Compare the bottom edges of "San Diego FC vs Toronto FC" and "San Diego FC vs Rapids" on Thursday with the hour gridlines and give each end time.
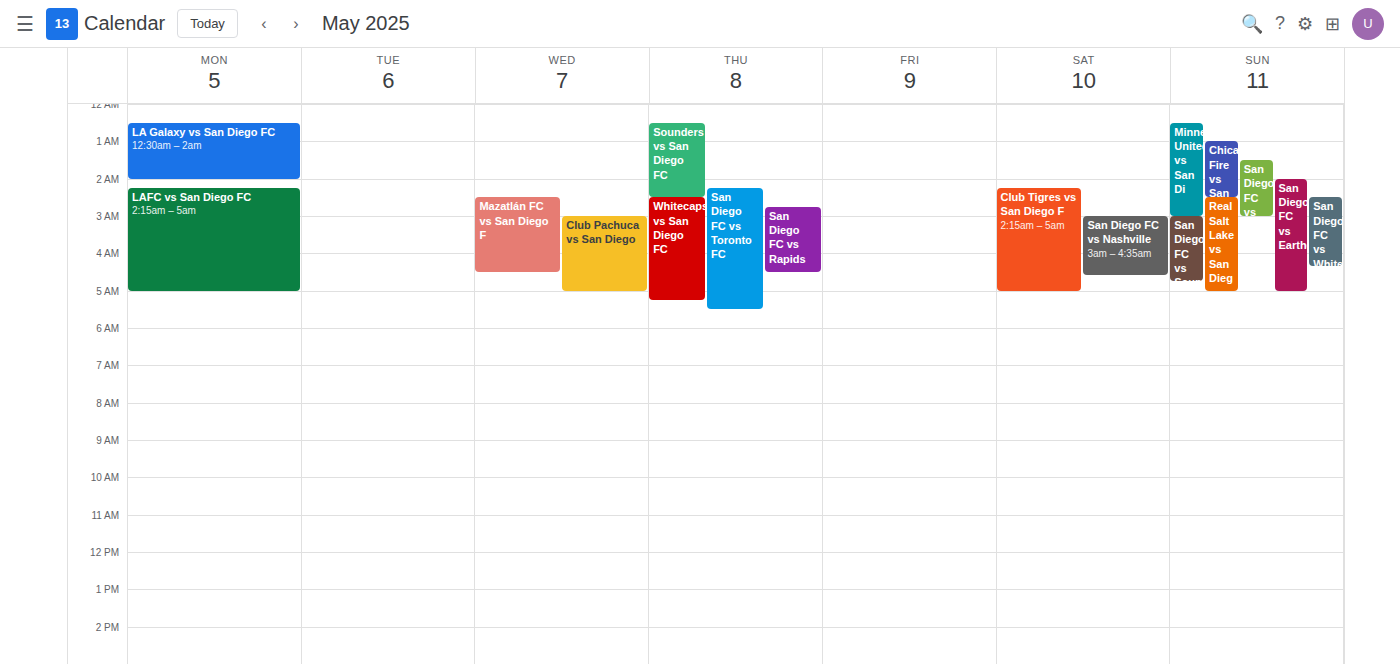
"San Diego FC vs Toronto FC": 5:30 AM, halfway between the 5 AM and 6 AM lines. "San Diego FC vs Rapids": 4:30 AM, halfway between the 4 AM and 5 AM lines.